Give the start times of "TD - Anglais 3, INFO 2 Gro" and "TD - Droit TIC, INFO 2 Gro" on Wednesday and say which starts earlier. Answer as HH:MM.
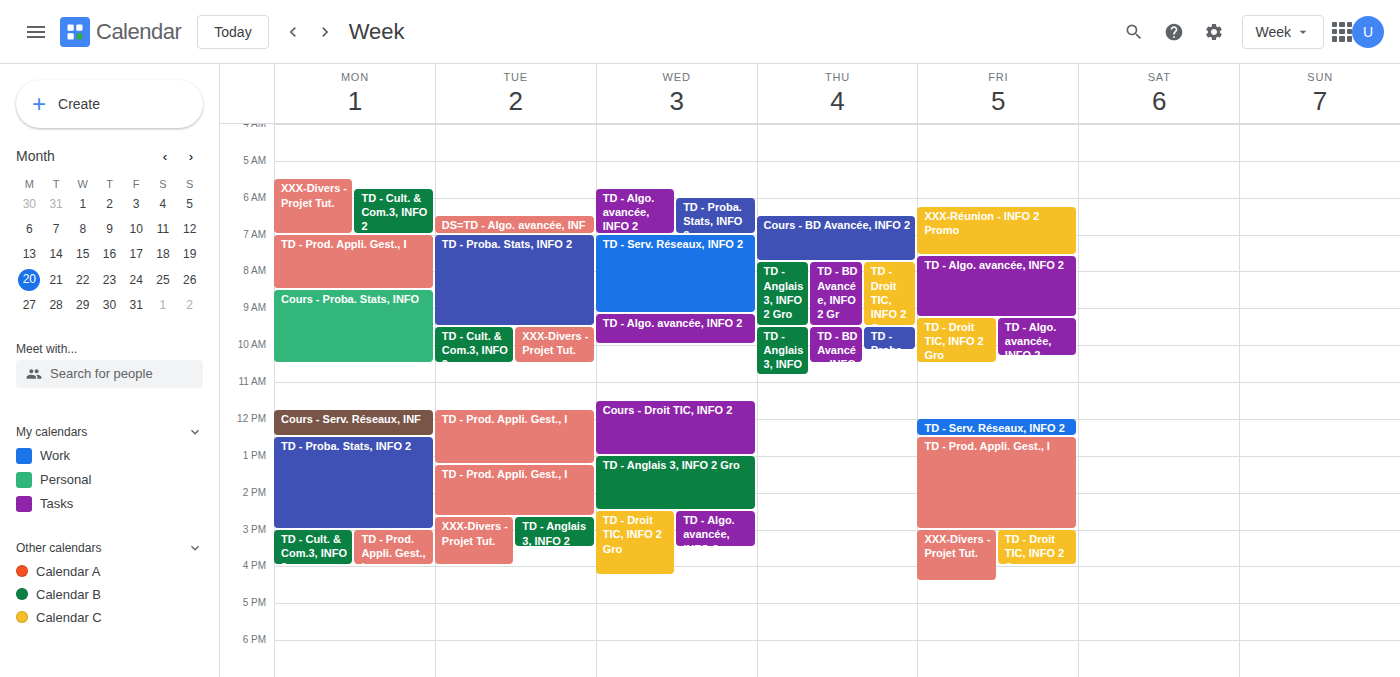
"TD - Anglais 3, INFO 2 Gro" 13:00; "TD - Droit TIC, INFO 2 Gro" 14:30.